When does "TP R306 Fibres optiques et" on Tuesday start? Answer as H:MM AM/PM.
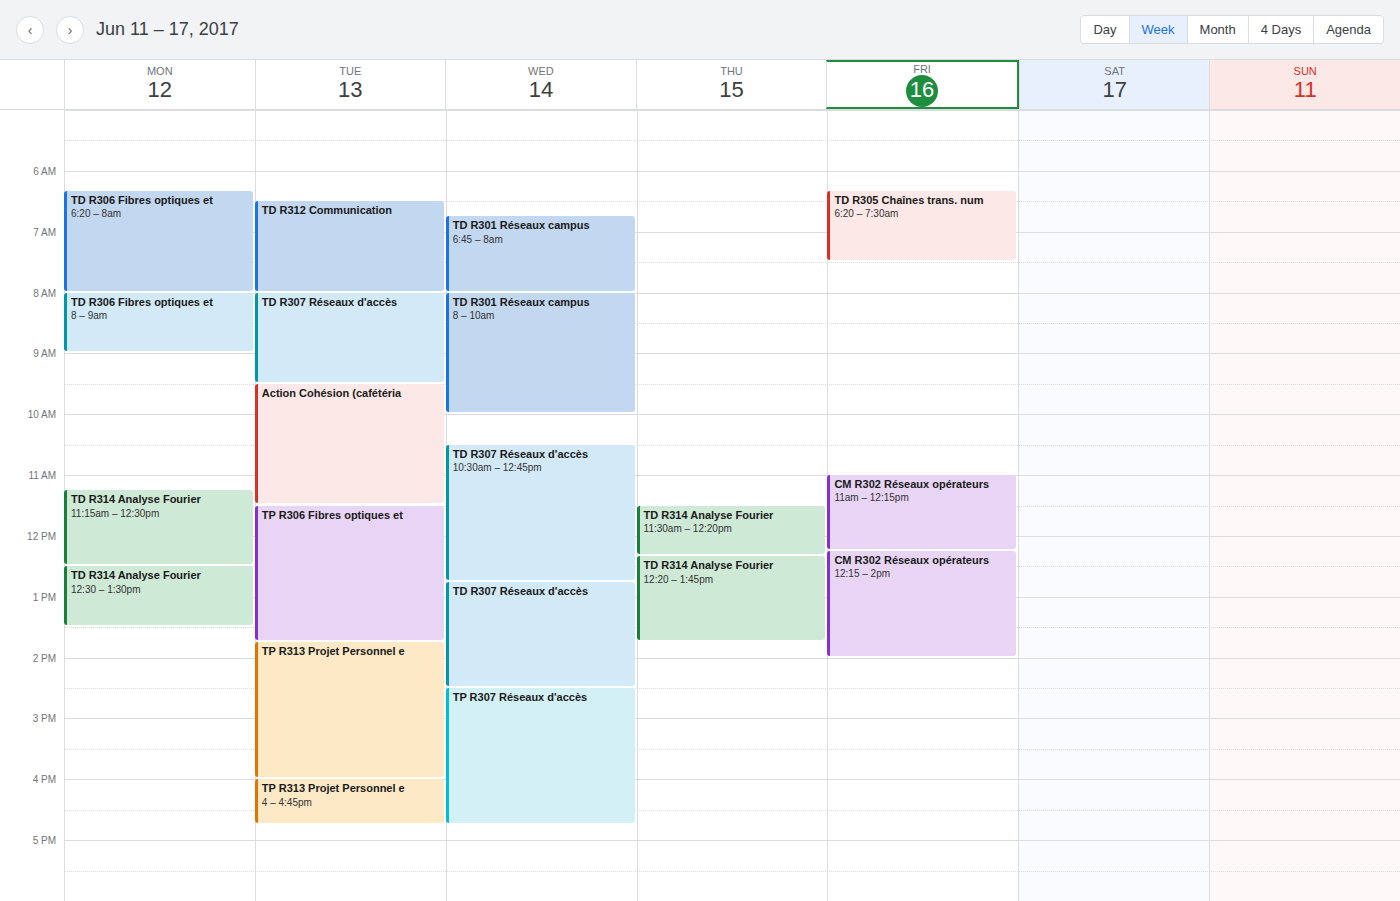
11:30 AM